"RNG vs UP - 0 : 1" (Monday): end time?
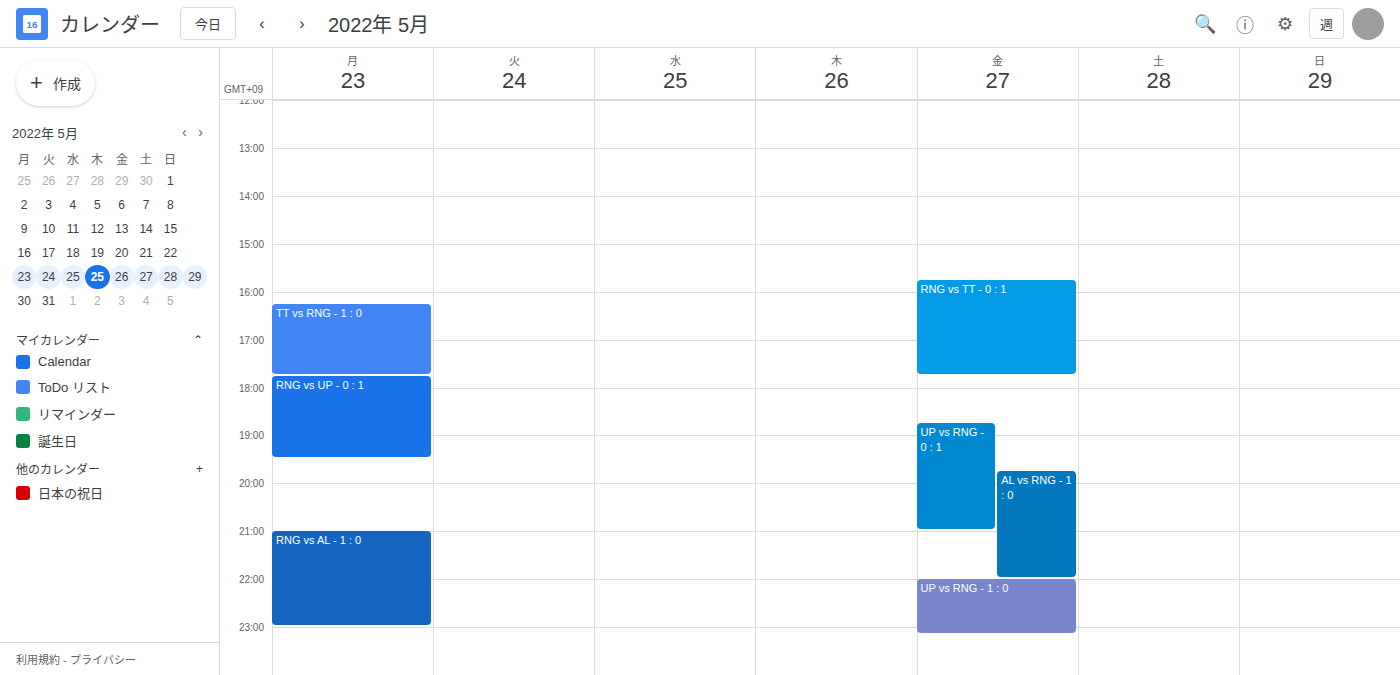
7:30 PM